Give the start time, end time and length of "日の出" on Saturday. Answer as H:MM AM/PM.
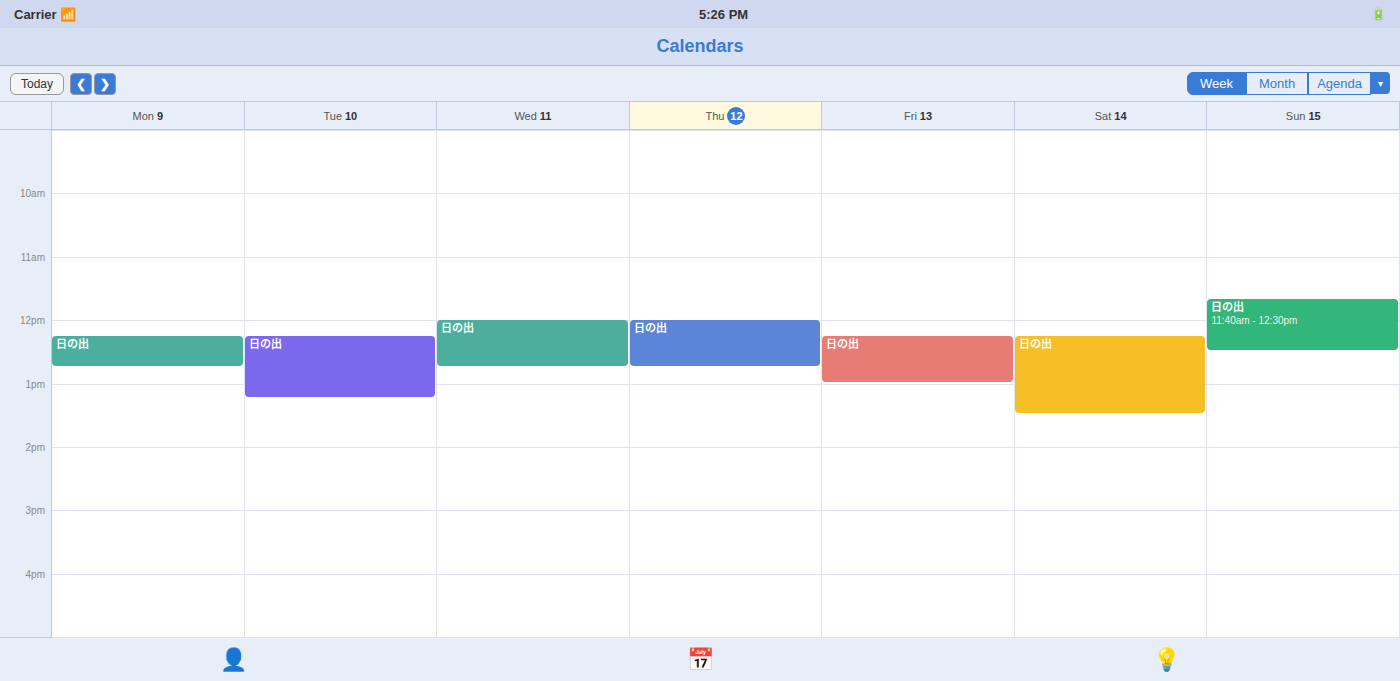
12:15 PM to 1:30 PM, 1 hour 15 minutes